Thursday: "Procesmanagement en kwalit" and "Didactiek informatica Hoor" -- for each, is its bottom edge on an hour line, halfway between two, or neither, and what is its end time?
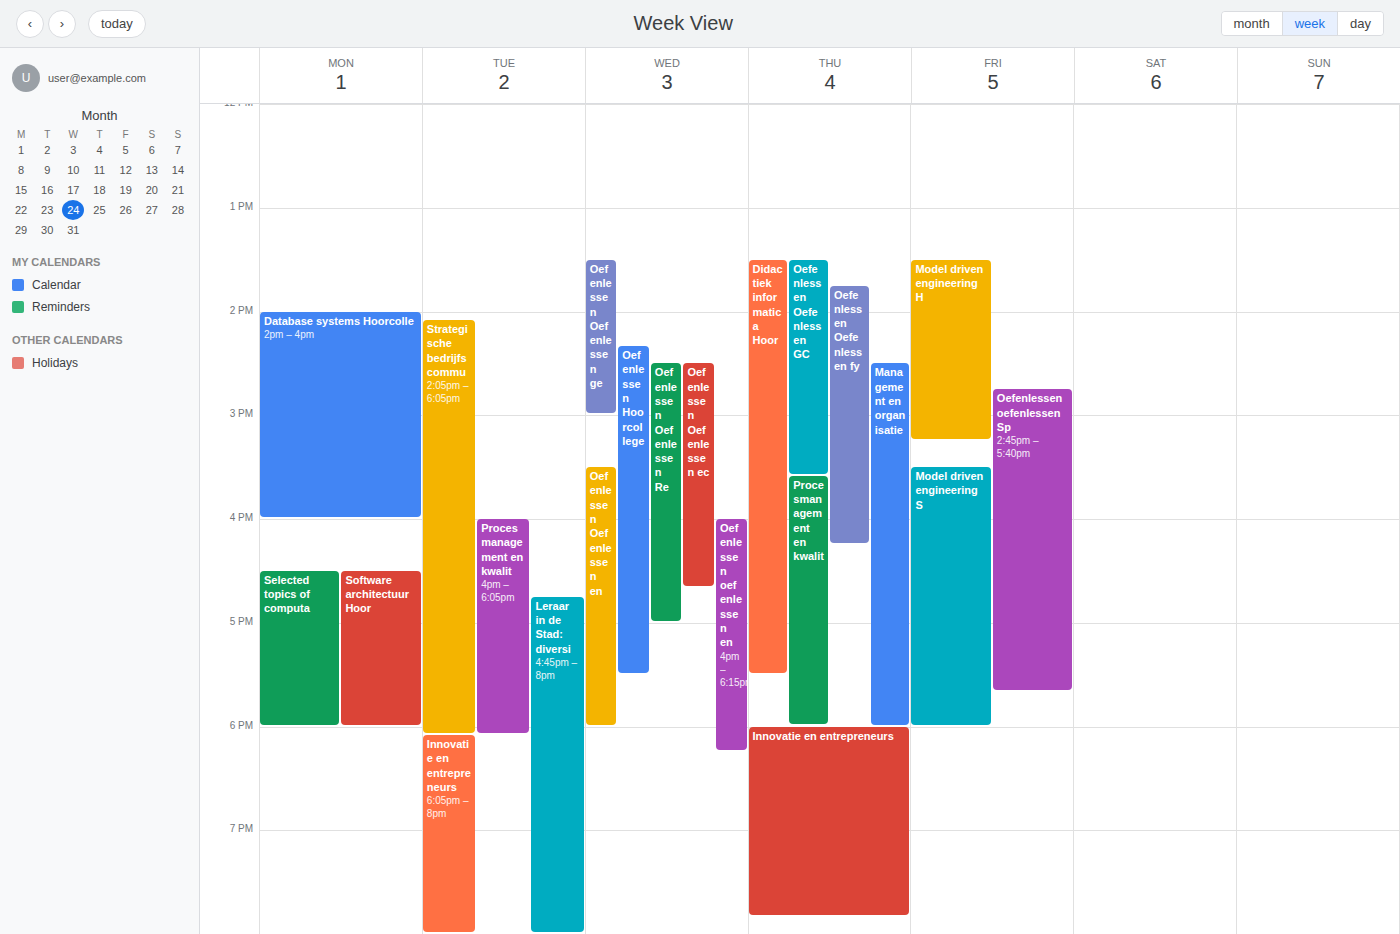
"Procesmanagement en kwalit": 6:00 PM, exactly on the 6 PM line. "Didactiek informatica Hoor": 5:30 PM, halfway between the 5 PM and 6 PM lines.